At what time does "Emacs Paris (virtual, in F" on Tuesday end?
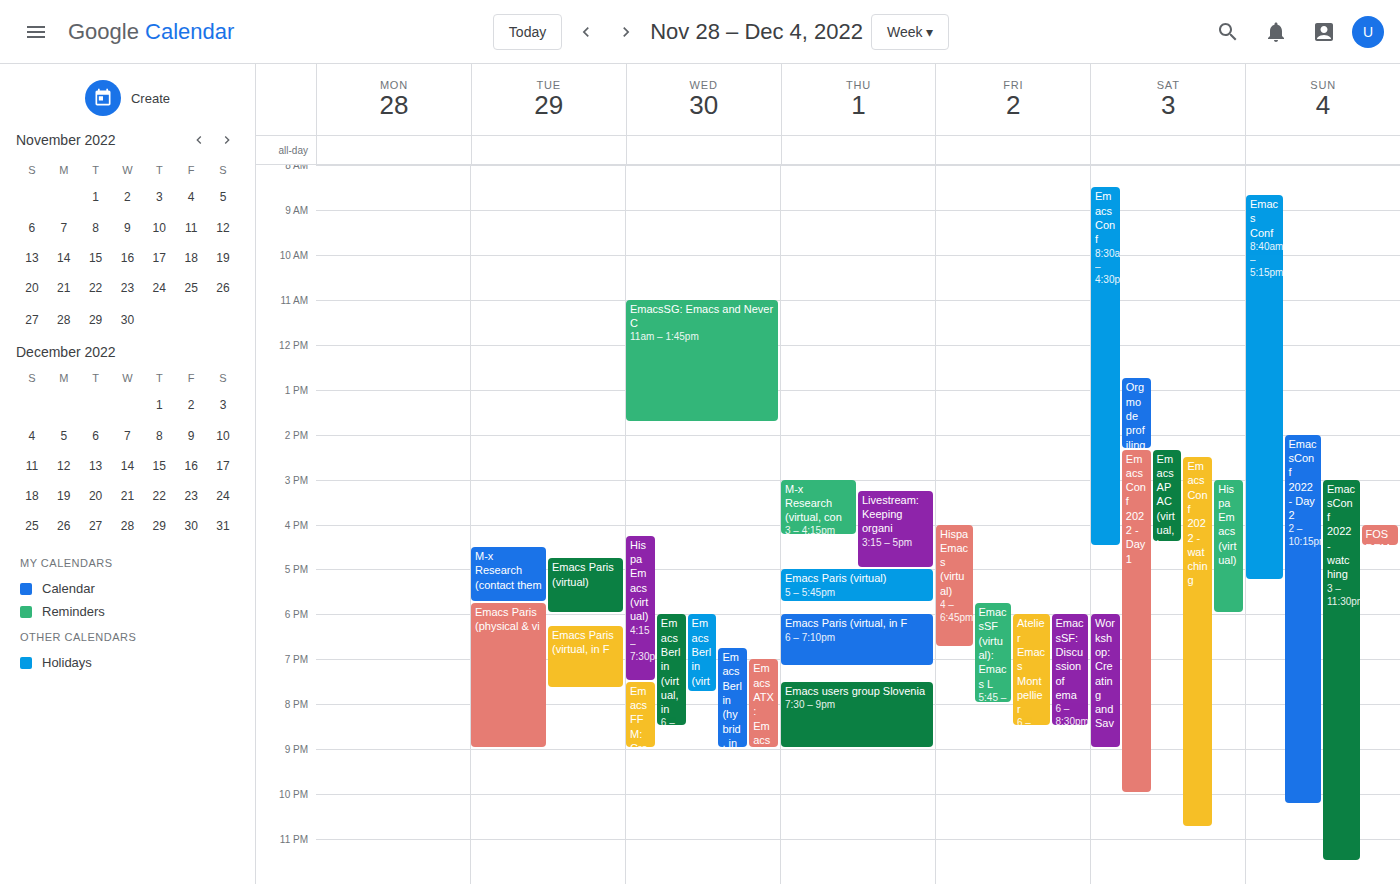
7:40 PM